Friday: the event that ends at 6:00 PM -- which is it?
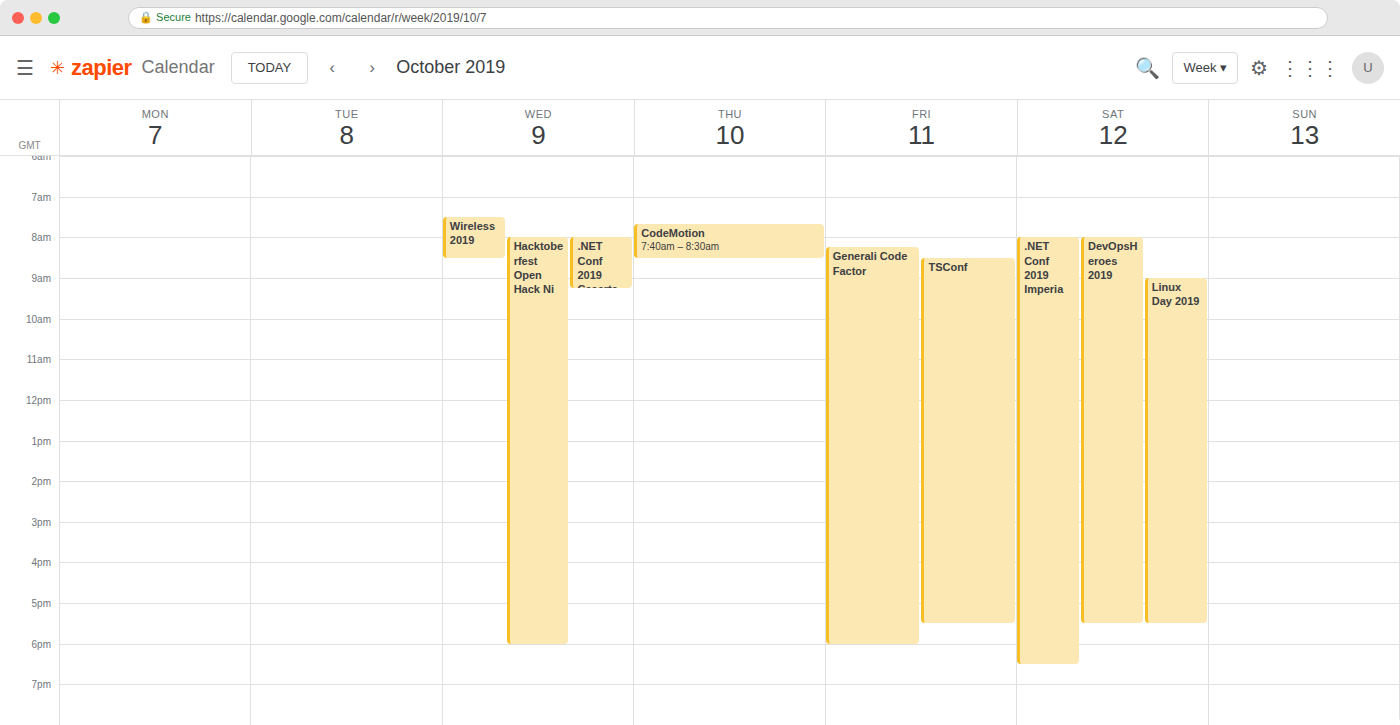
"Generali Code Factor"